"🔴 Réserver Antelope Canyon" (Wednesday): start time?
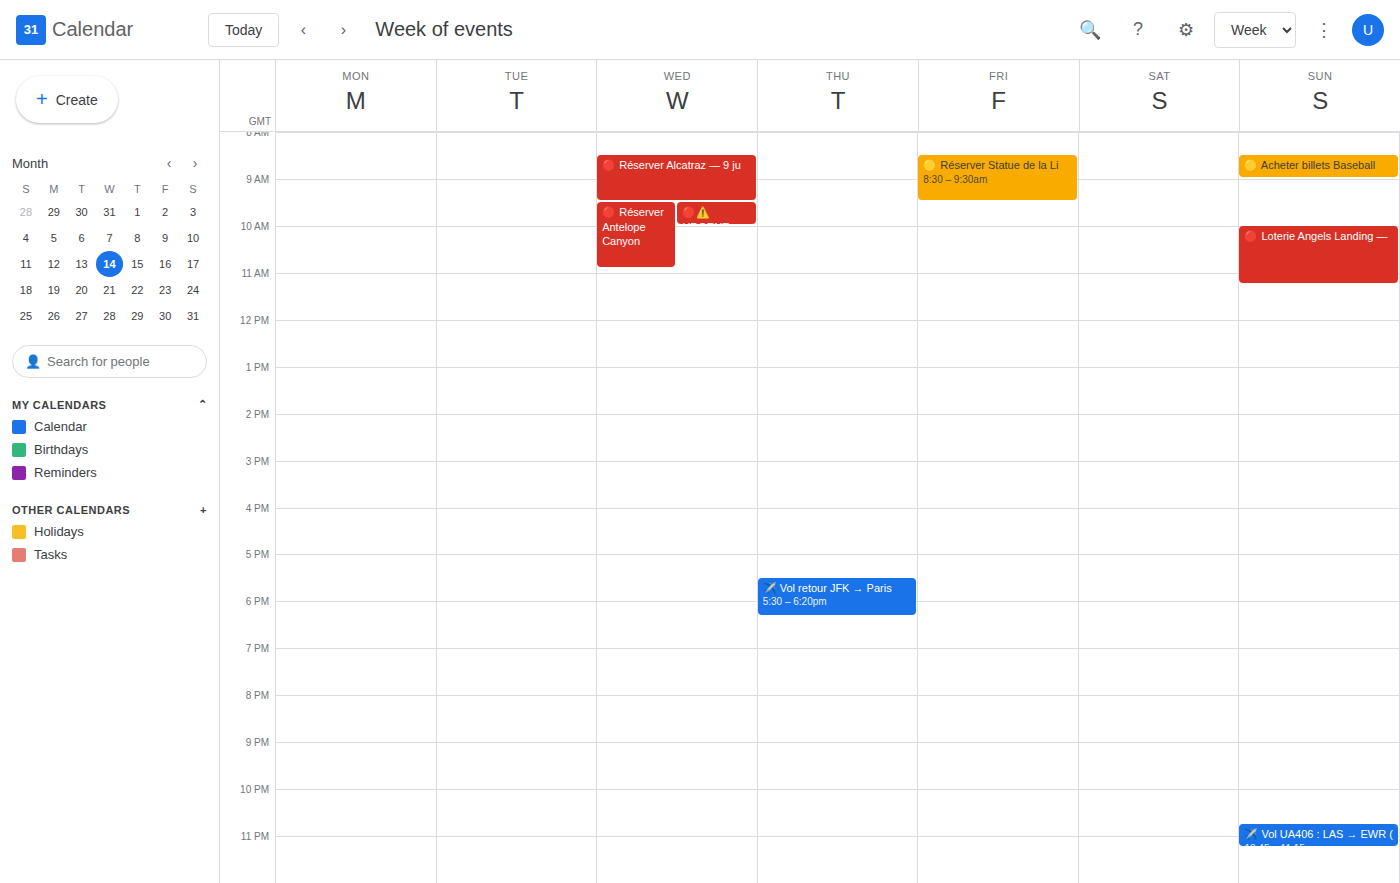
9:30 AM